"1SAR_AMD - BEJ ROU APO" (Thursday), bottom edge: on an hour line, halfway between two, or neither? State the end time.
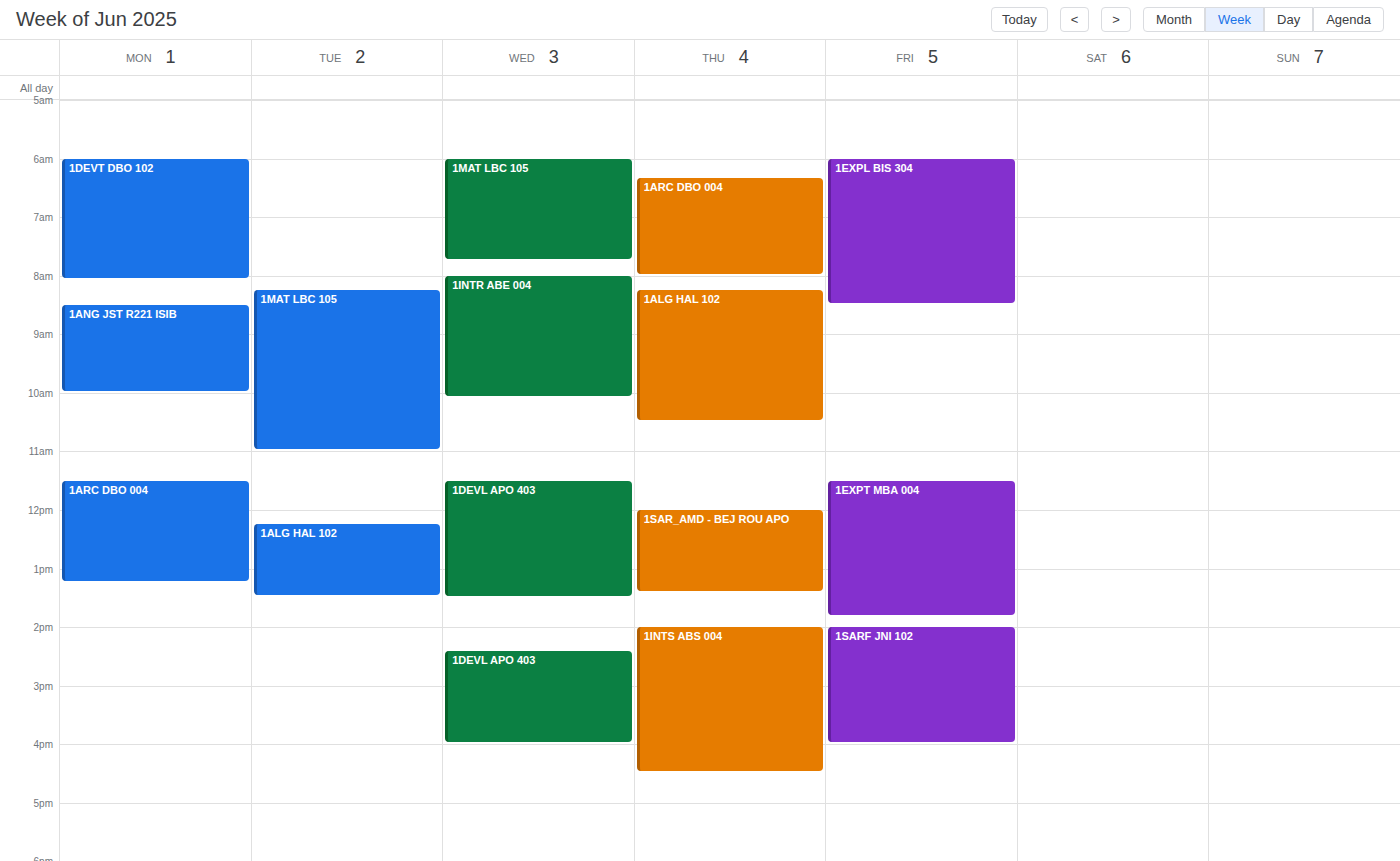
1:25 PM -- neither: 25 minutes below the 1 PM line and 35 minutes above the 2 PM line.